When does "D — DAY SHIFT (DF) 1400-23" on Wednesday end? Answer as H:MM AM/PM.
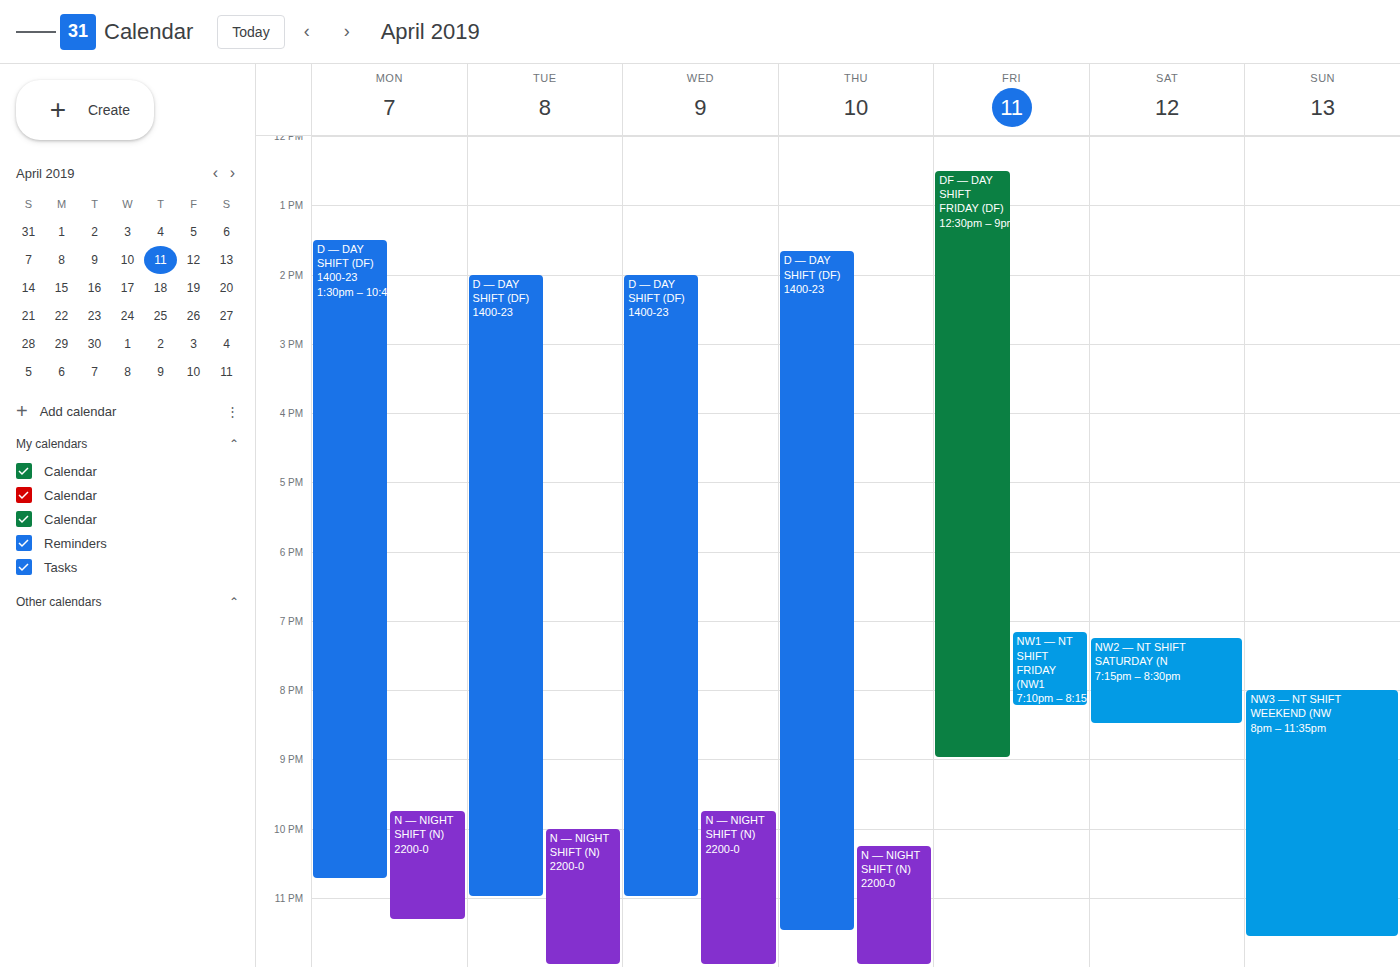
11:00 PM